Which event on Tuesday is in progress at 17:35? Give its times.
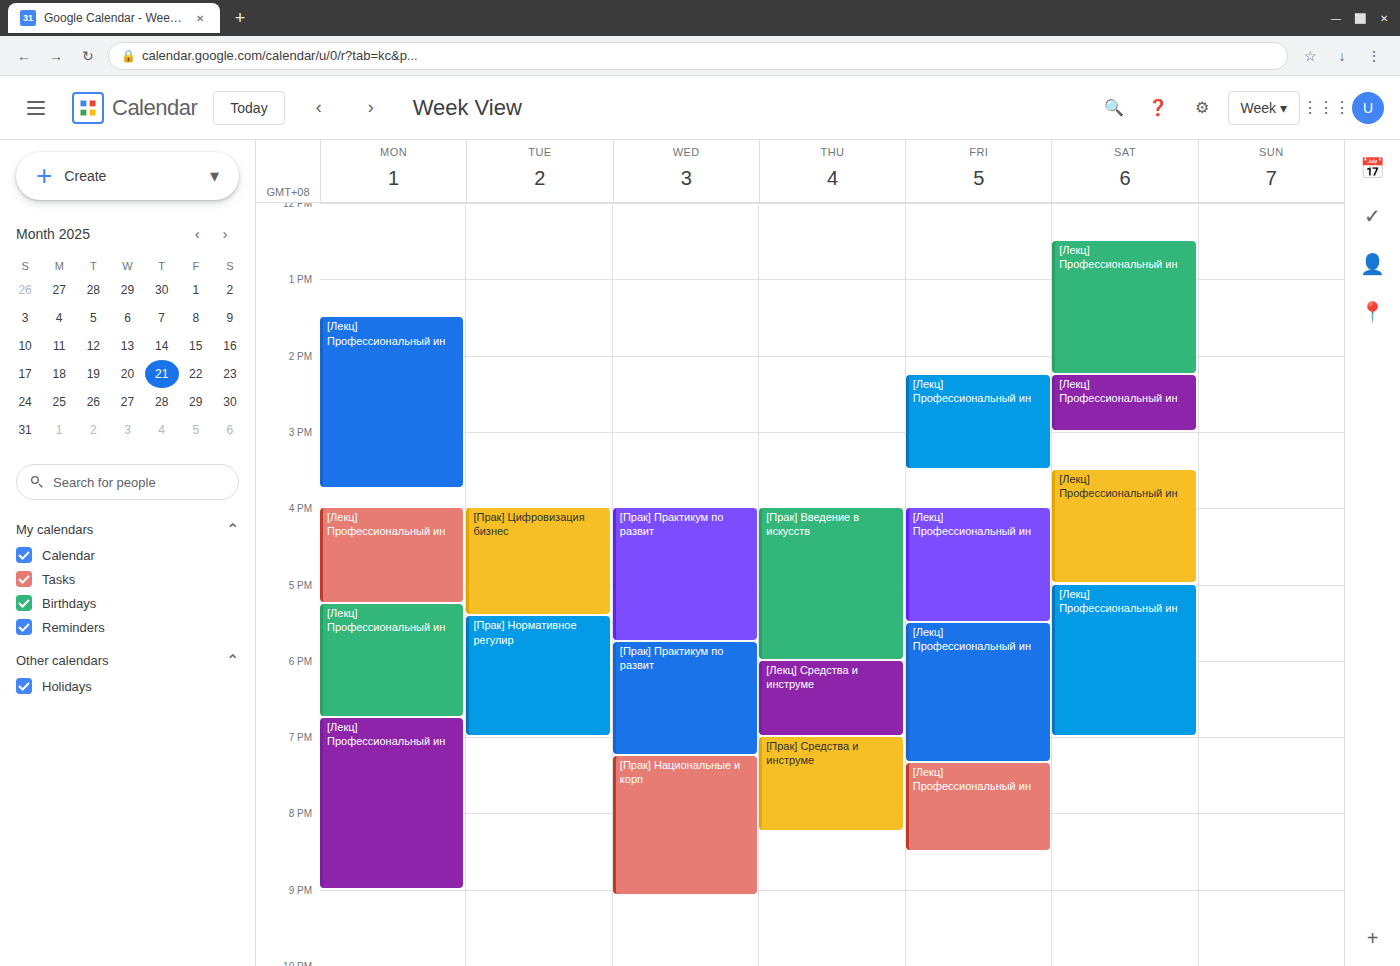
"[Прак] Нормативное регулир", 17:25 to 19:00